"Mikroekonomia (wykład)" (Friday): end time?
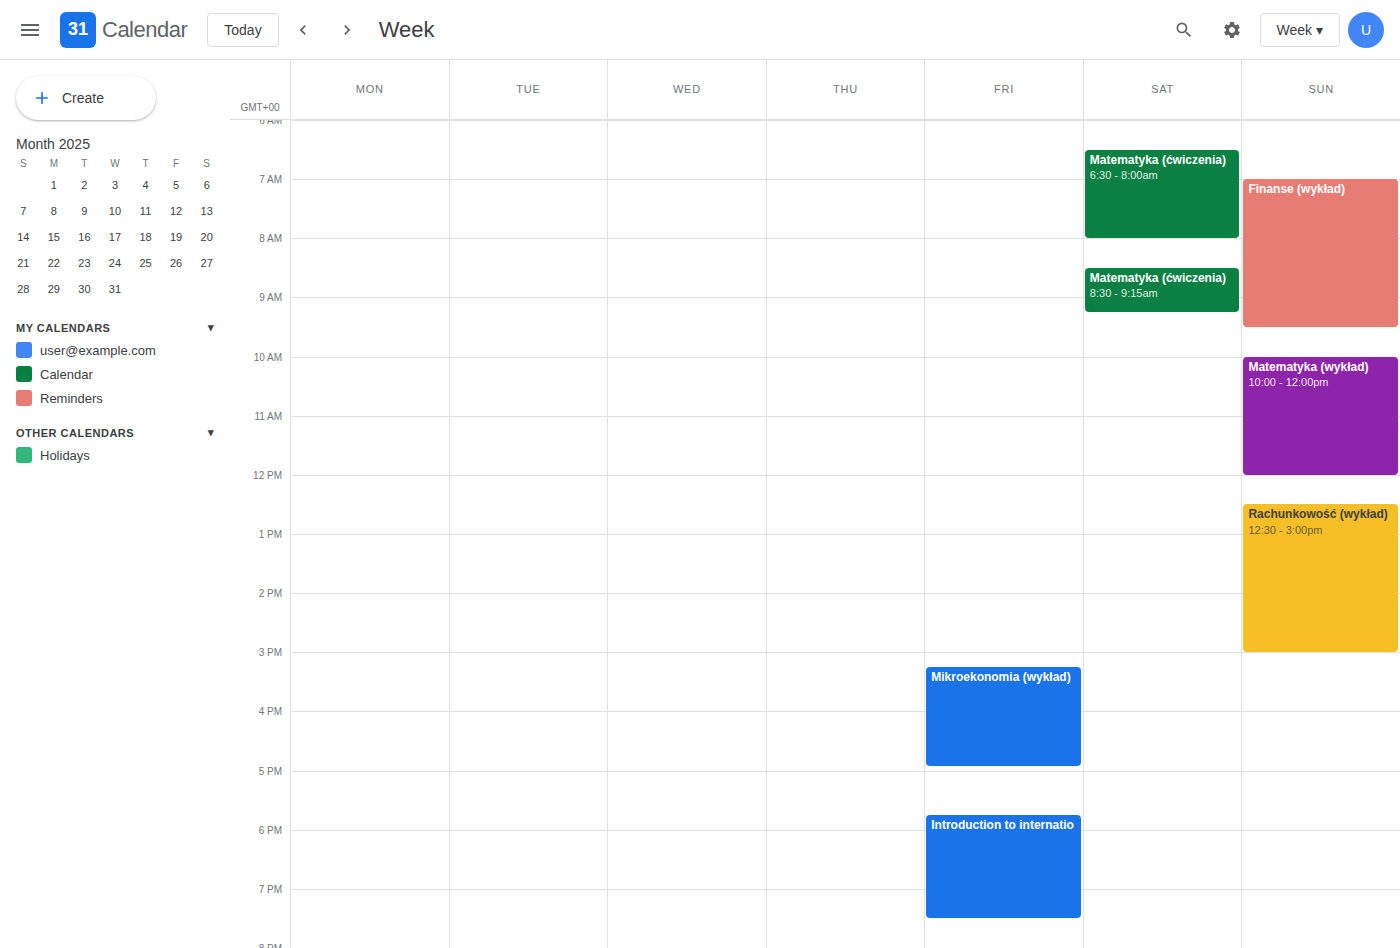
4:55 PM